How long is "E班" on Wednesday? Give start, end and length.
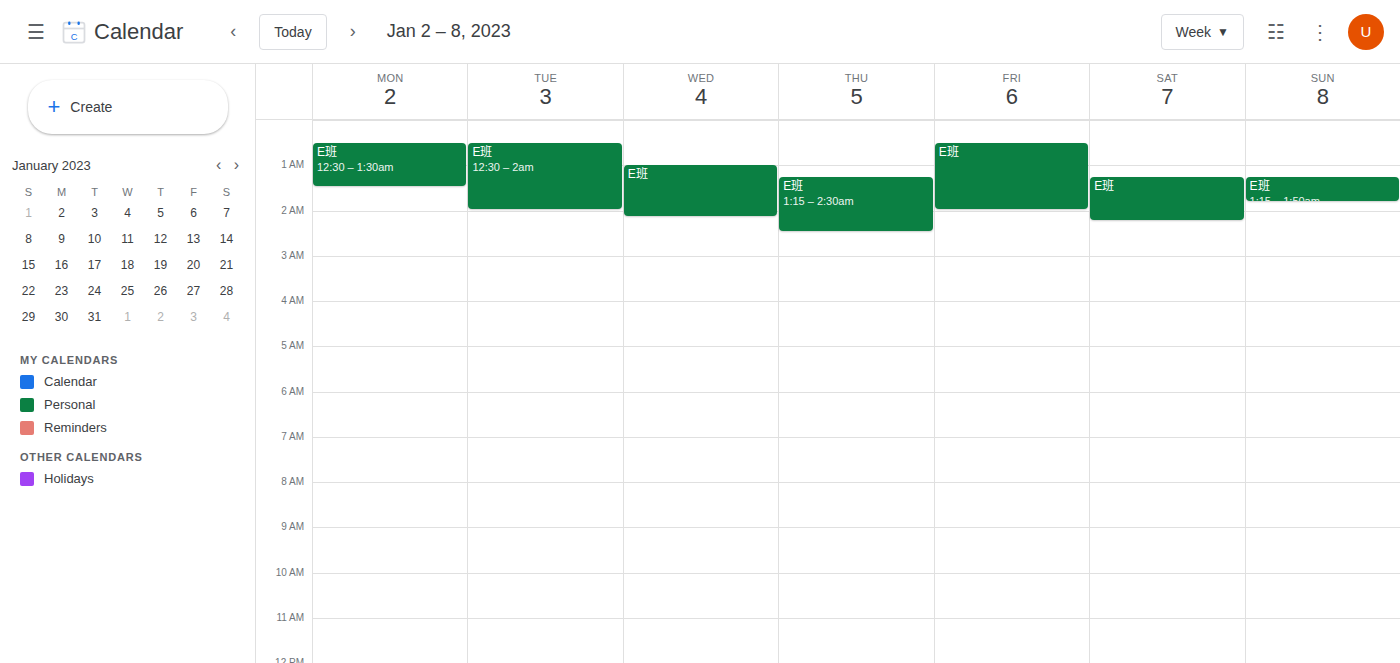
1:00 AM to 2:10 AM, 1 hour 10 minutes